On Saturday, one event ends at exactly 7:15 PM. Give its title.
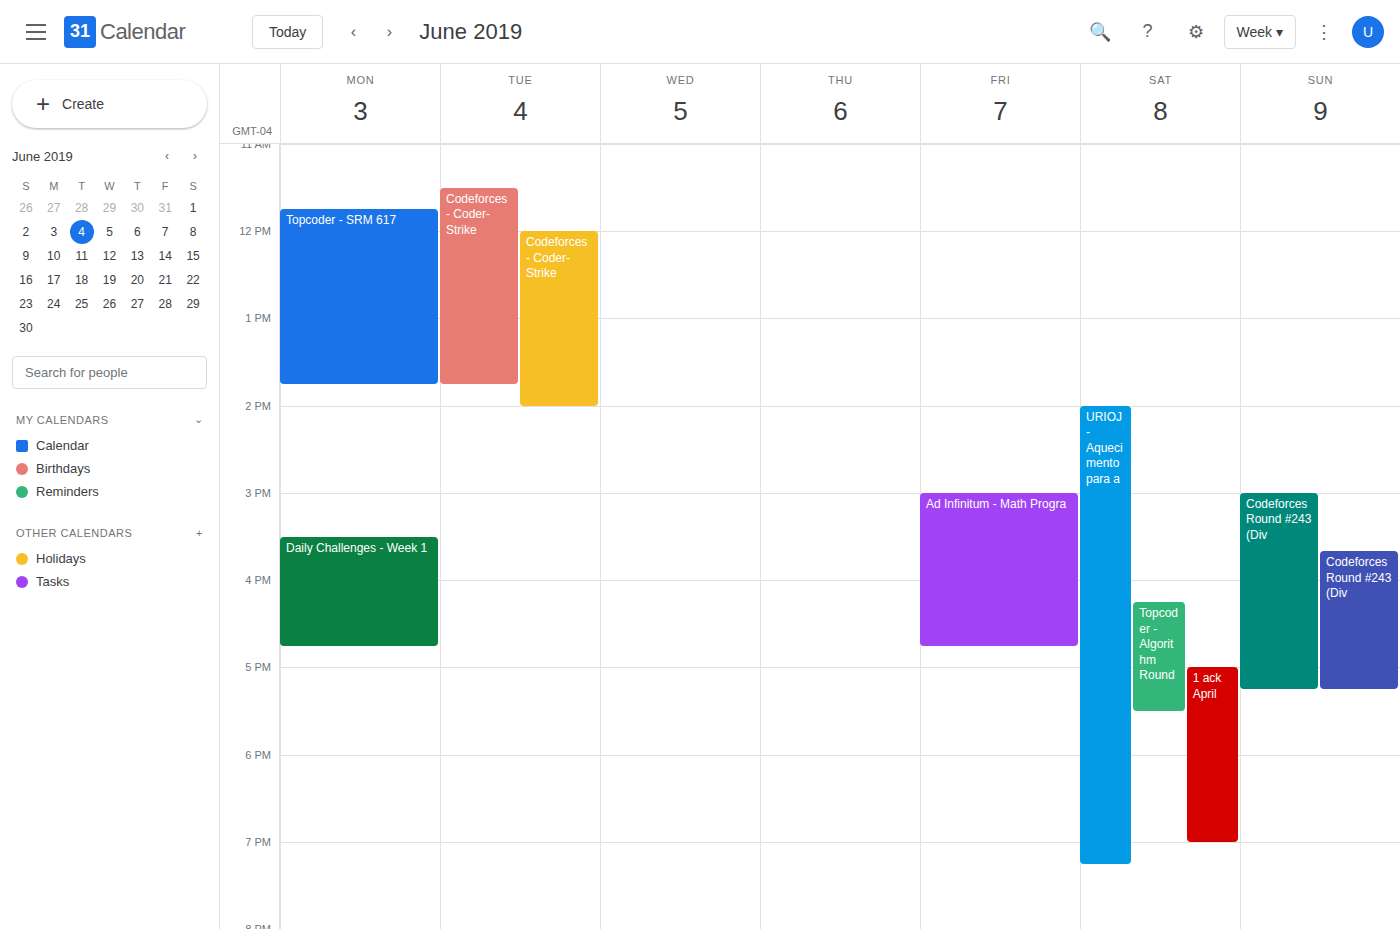
"URIOJ - Aquecimento para a"